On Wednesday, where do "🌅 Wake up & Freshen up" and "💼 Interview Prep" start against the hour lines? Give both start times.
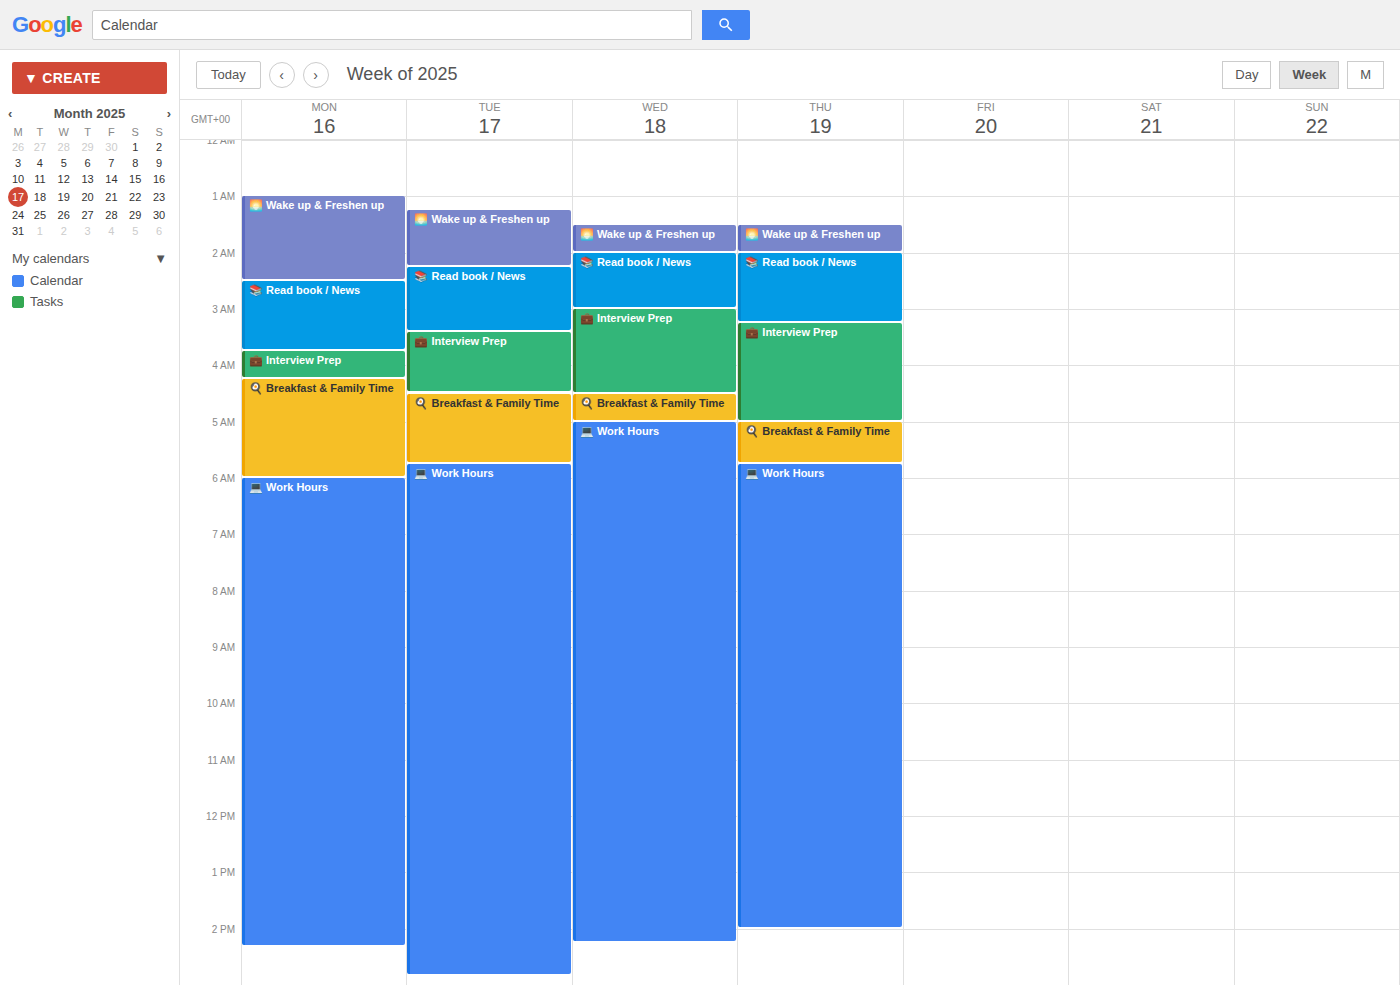
"🌅 Wake up & Freshen up": 1:30 AM, halfway between the 1 AM and 2 AM lines. "💼 Interview Prep": 3:00 AM, exactly on the 3 AM line.